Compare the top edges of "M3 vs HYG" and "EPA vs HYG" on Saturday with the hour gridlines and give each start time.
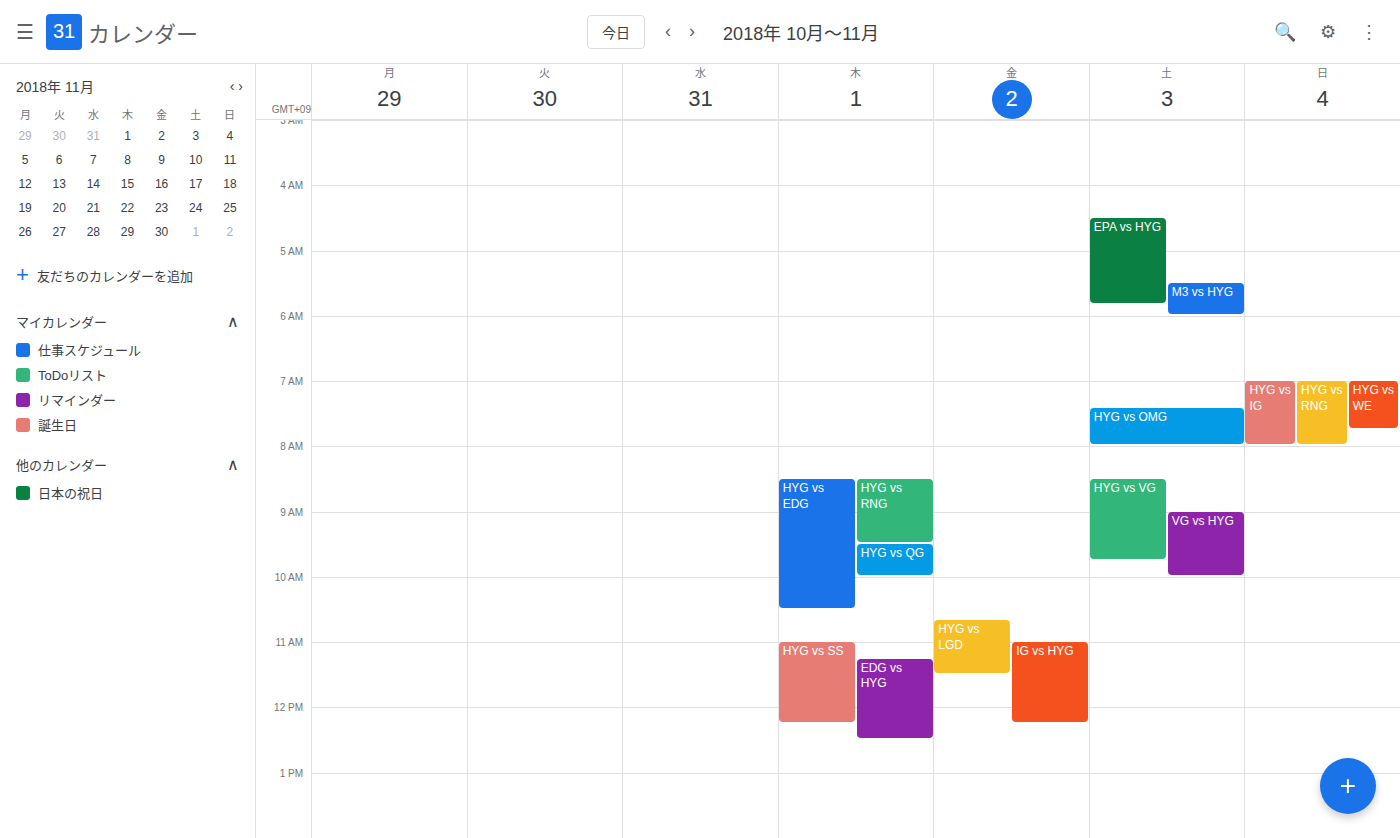
"M3 vs HYG": 5:30 AM, halfway between the 5 AM and 6 AM lines. "EPA vs HYG": 4:30 AM, halfway between the 4 AM and 5 AM lines.